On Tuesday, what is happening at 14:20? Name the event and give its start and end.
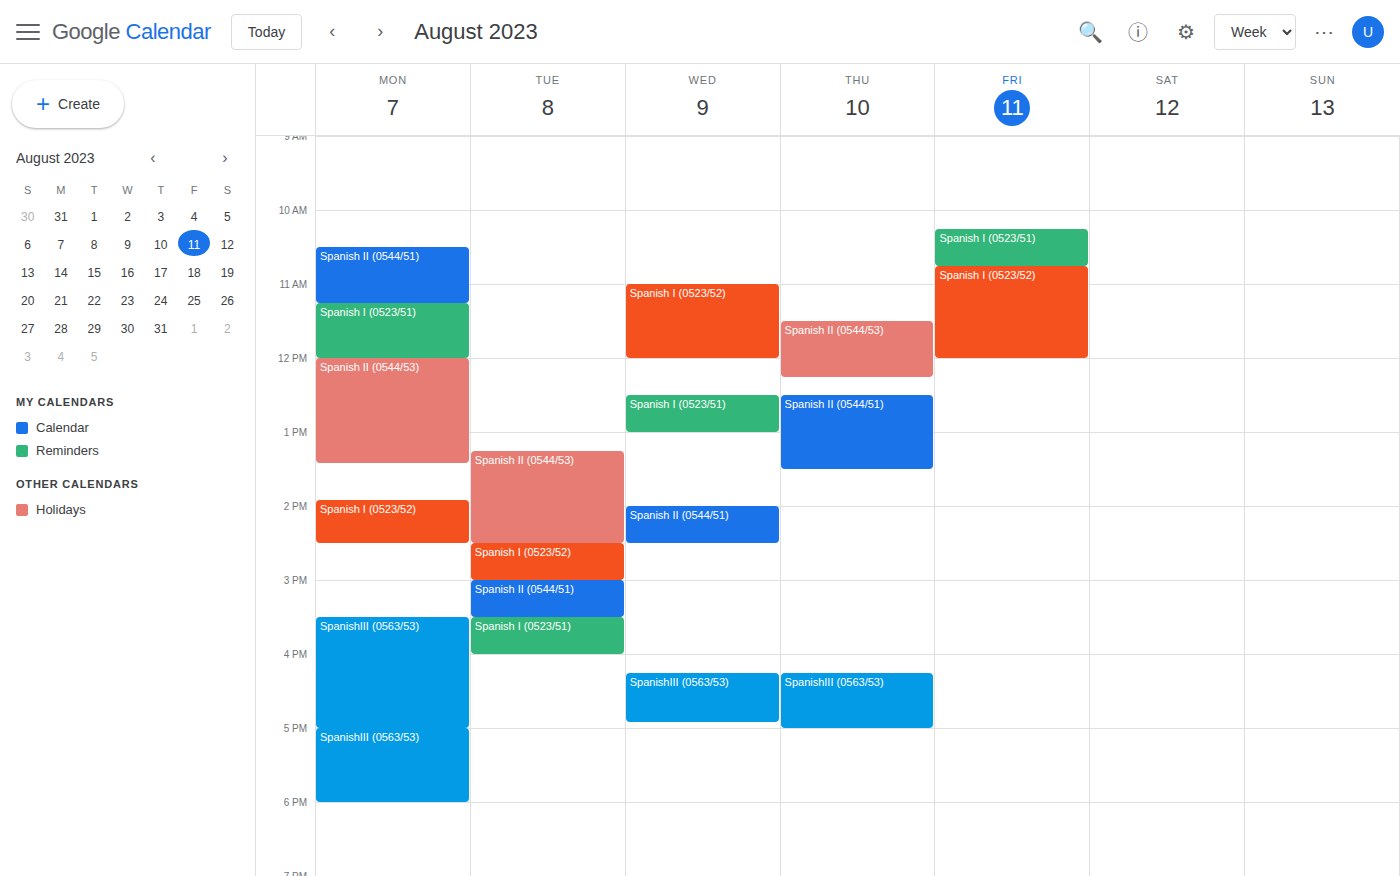
"Spanish II (0544/53)", 13:15 to 14:30